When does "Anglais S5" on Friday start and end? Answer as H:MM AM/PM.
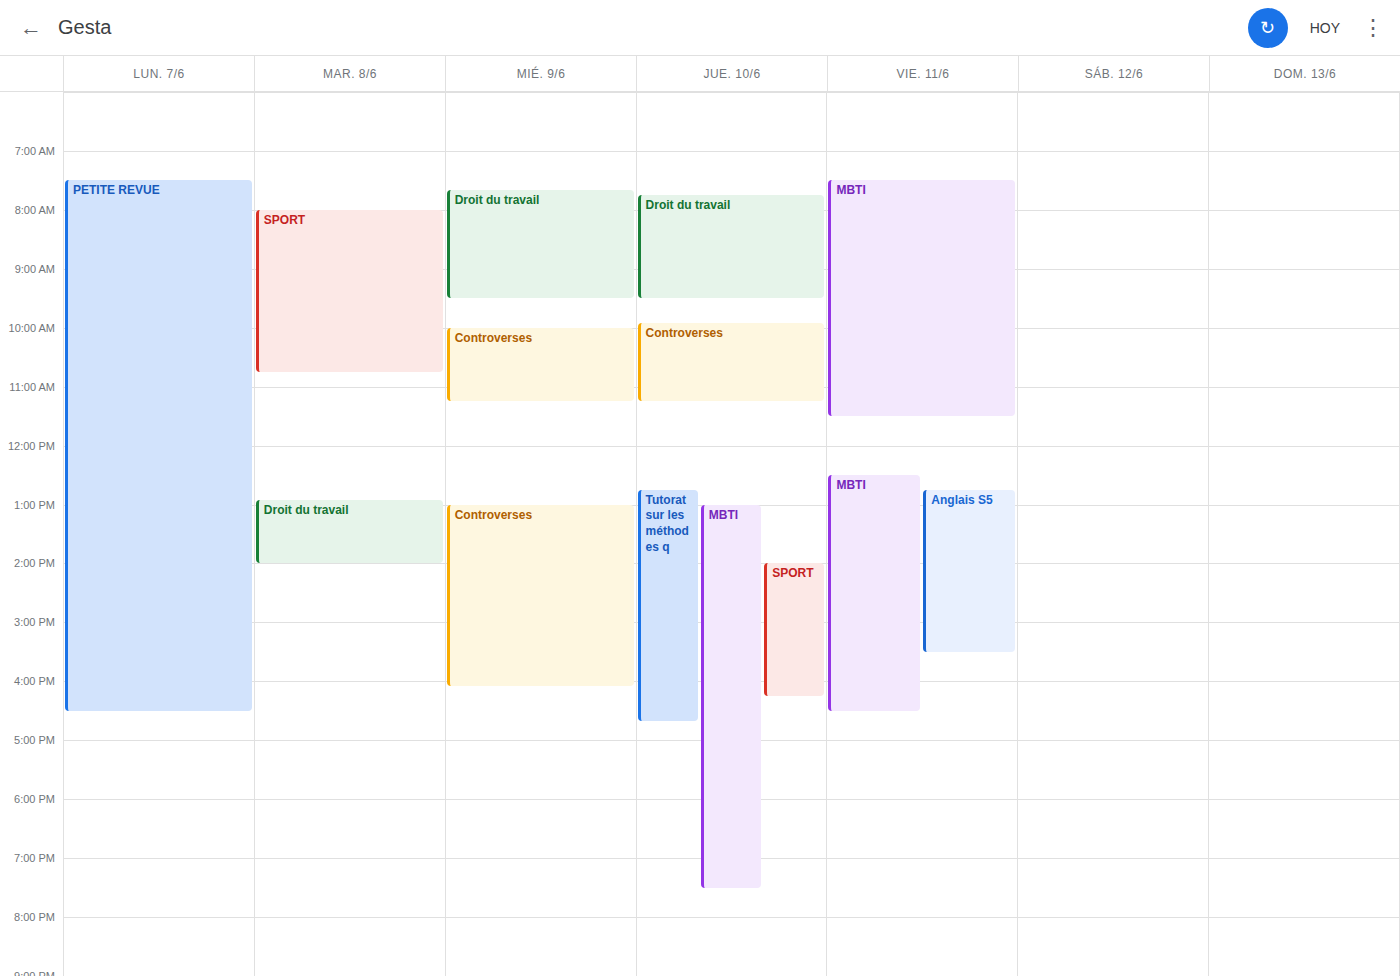
12:45 PM to 3:30 PM